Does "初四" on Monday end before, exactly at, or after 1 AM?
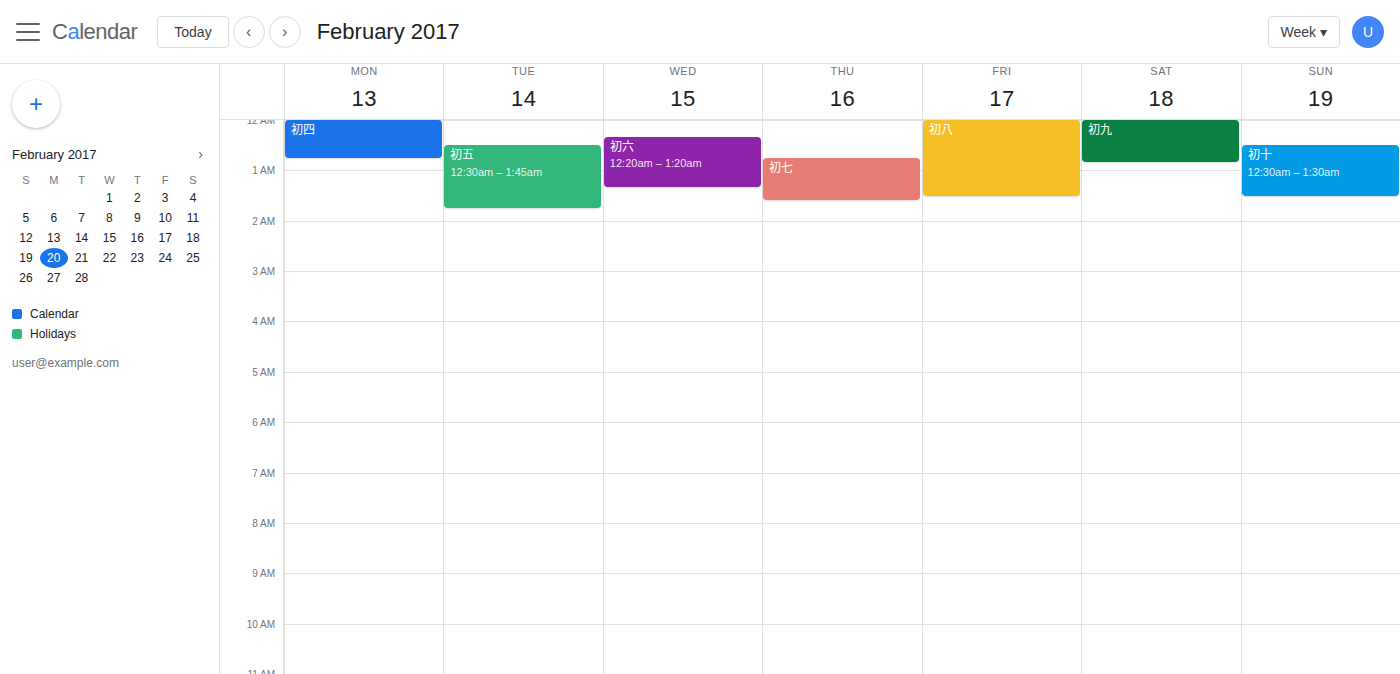
12:45 AM -- before 1 AM, 15 minutes above the 1 AM line.